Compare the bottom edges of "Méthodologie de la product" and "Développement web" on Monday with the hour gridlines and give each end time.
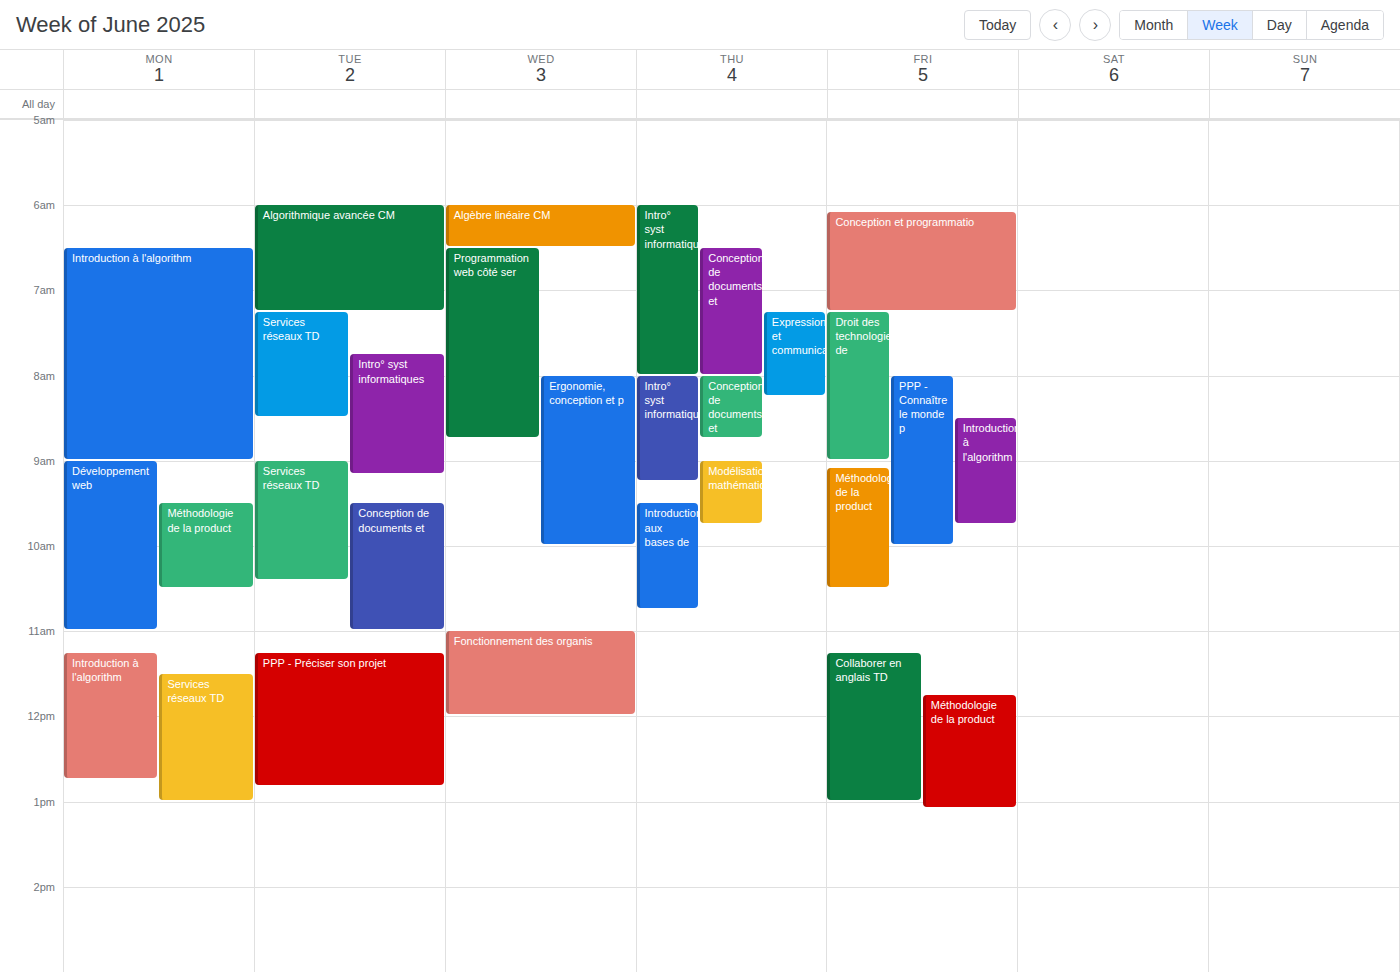
"Méthodologie de la product": 10:30 AM, halfway between the 10 AM and 11 AM lines. "Développement web": 11:00 AM, exactly on the 11 AM line.